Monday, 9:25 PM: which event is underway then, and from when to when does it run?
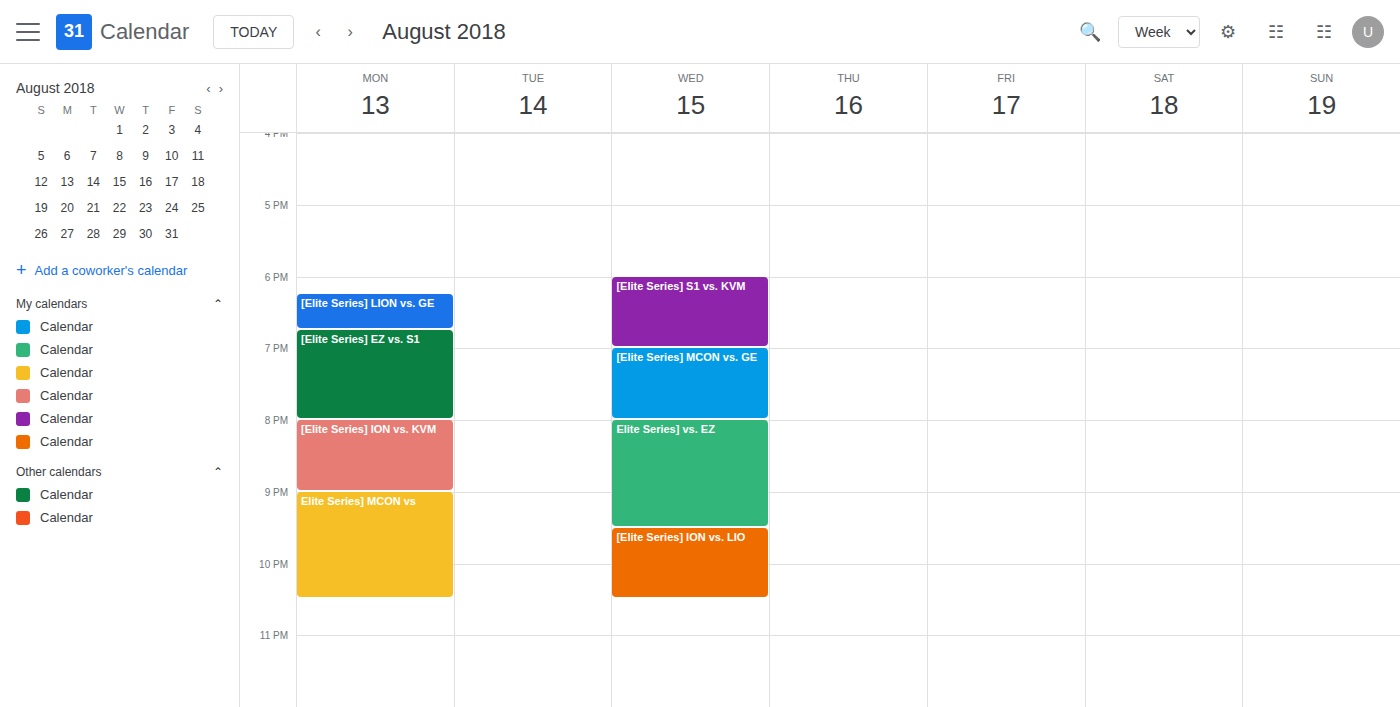
"Elite Series] MCON vs", 9:00 PM to 10:30 PM